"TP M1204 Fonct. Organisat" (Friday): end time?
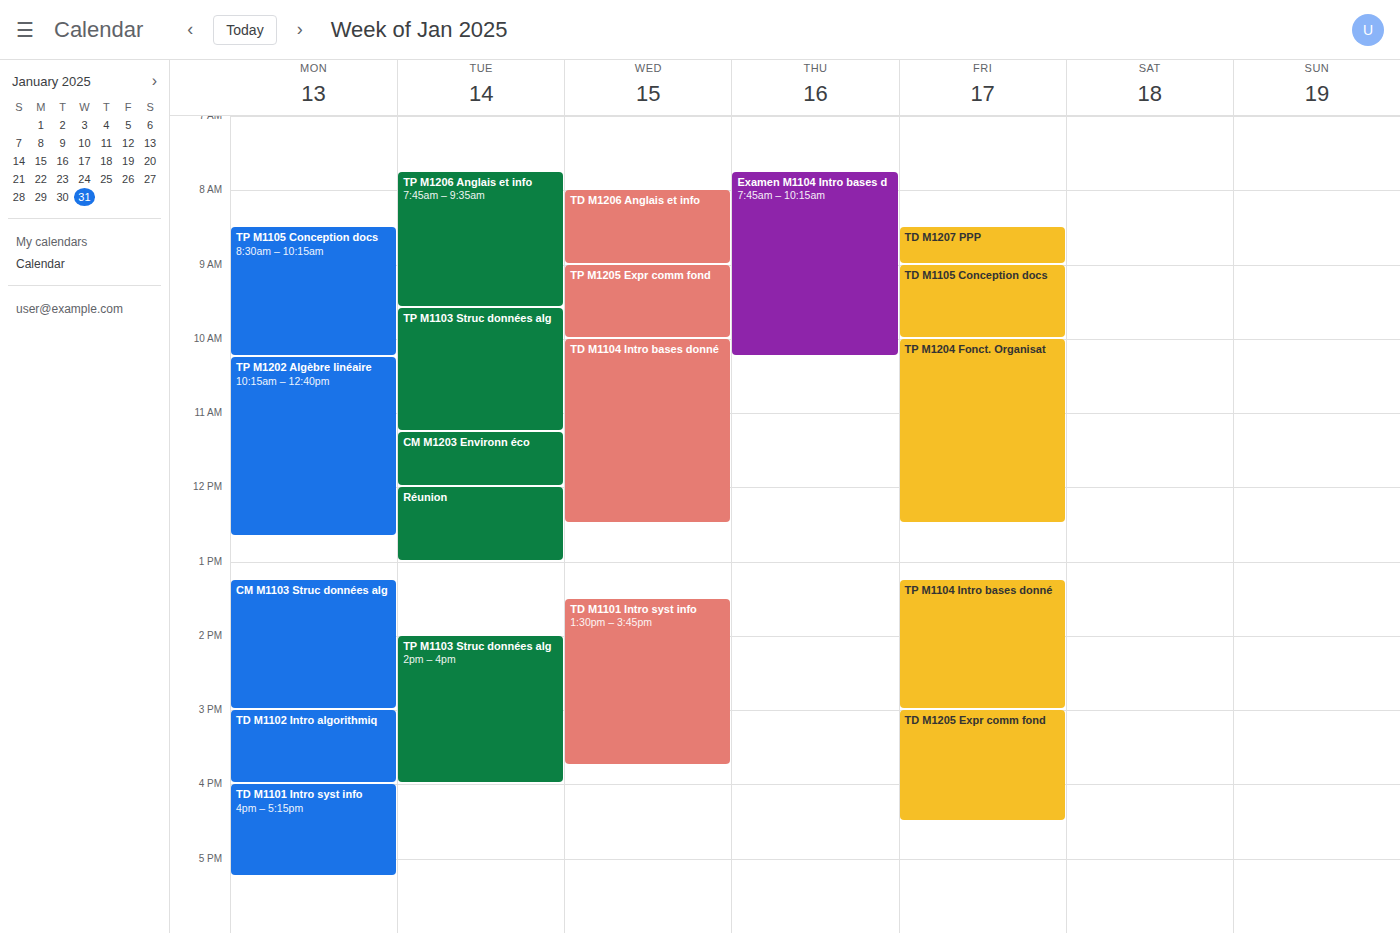
12:30 PM